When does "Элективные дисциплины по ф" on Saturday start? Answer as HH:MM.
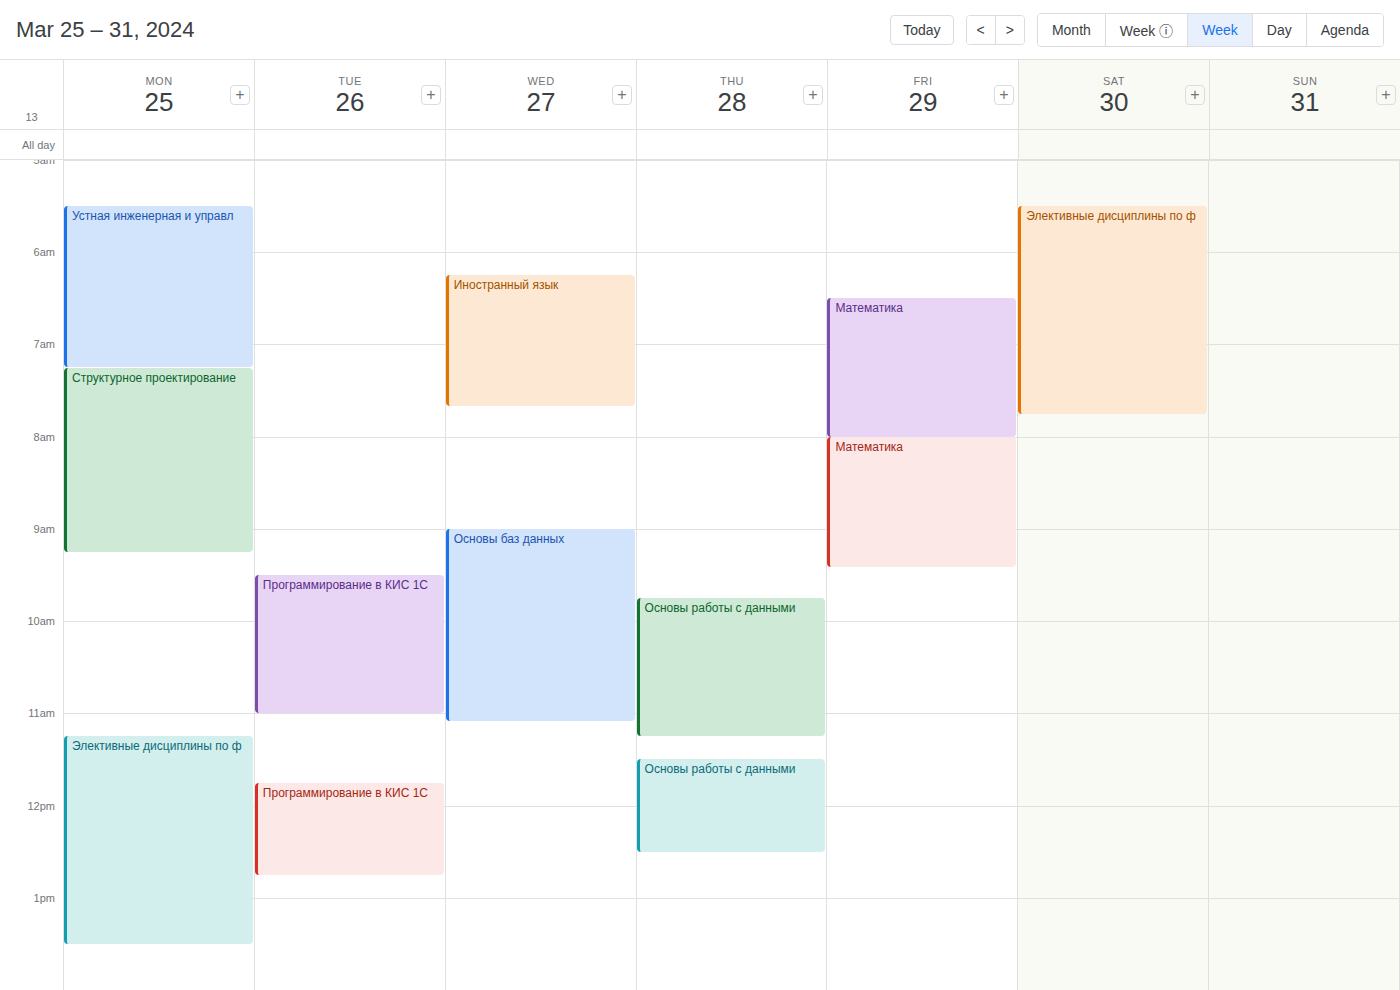
05:30